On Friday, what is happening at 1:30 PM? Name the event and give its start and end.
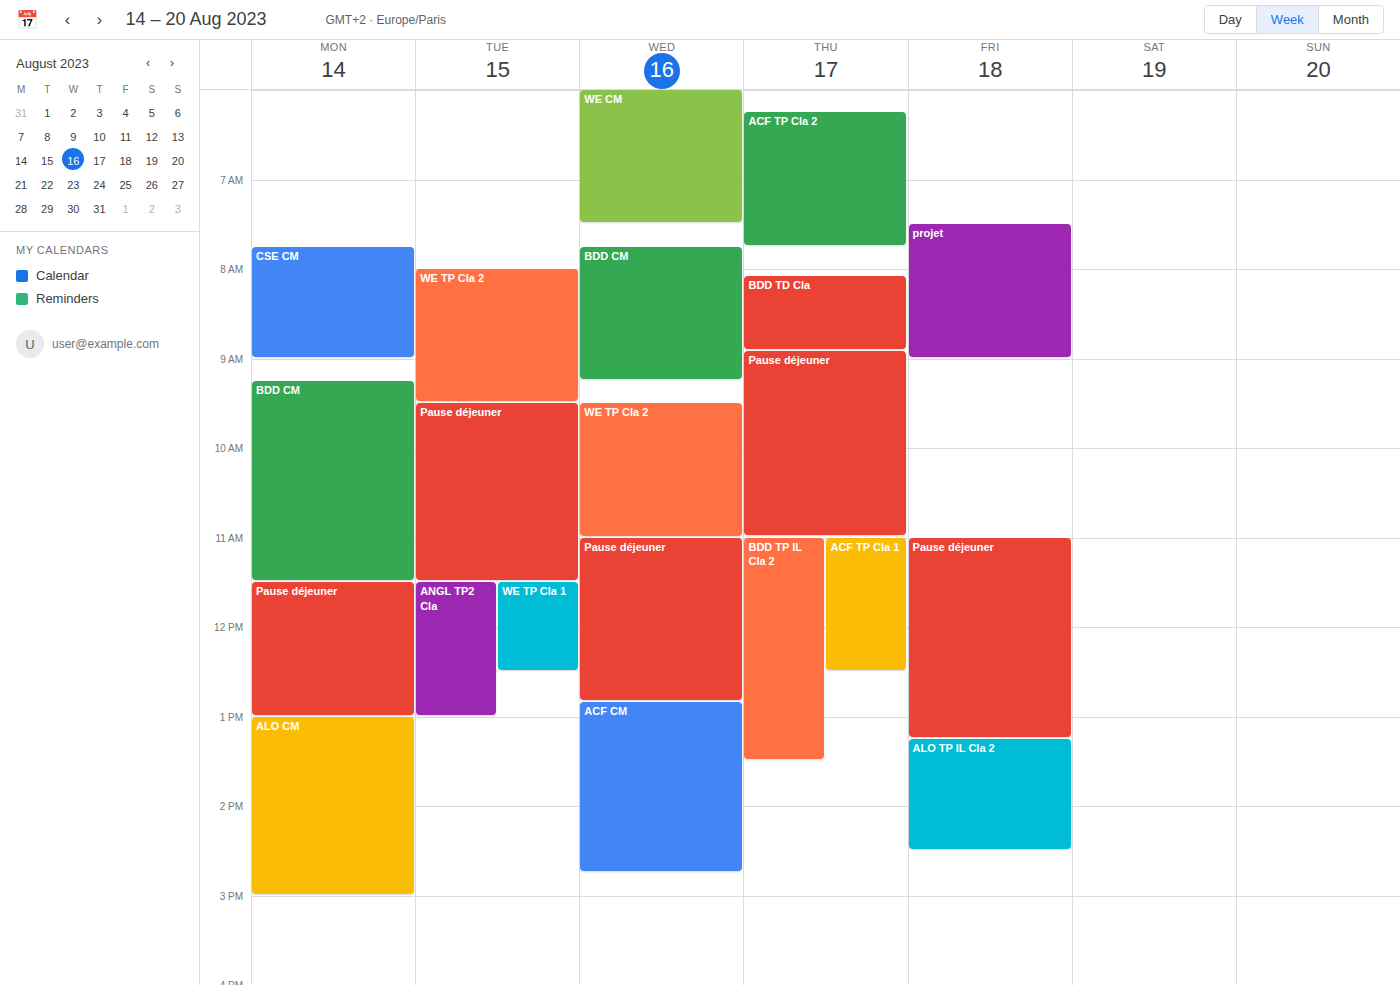
"ALO TP IL Cla 2", 1:15 PM to 2:30 PM